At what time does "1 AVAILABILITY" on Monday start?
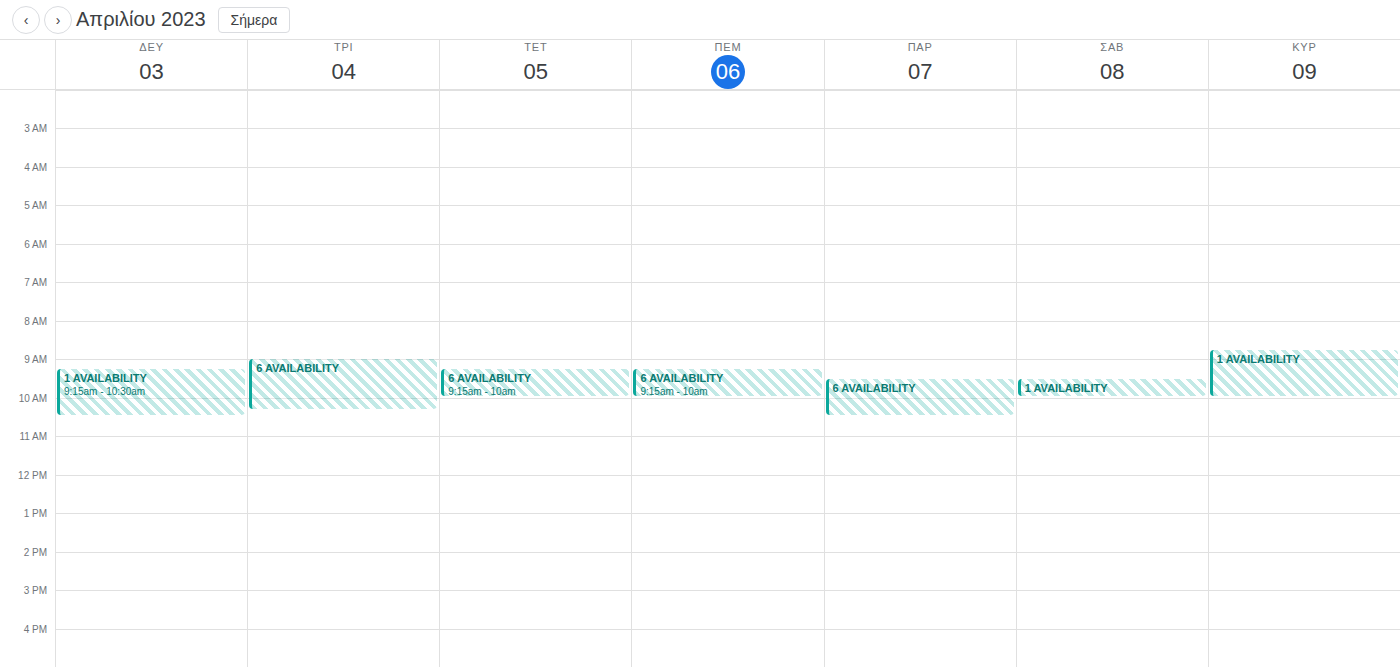
9:15 AM